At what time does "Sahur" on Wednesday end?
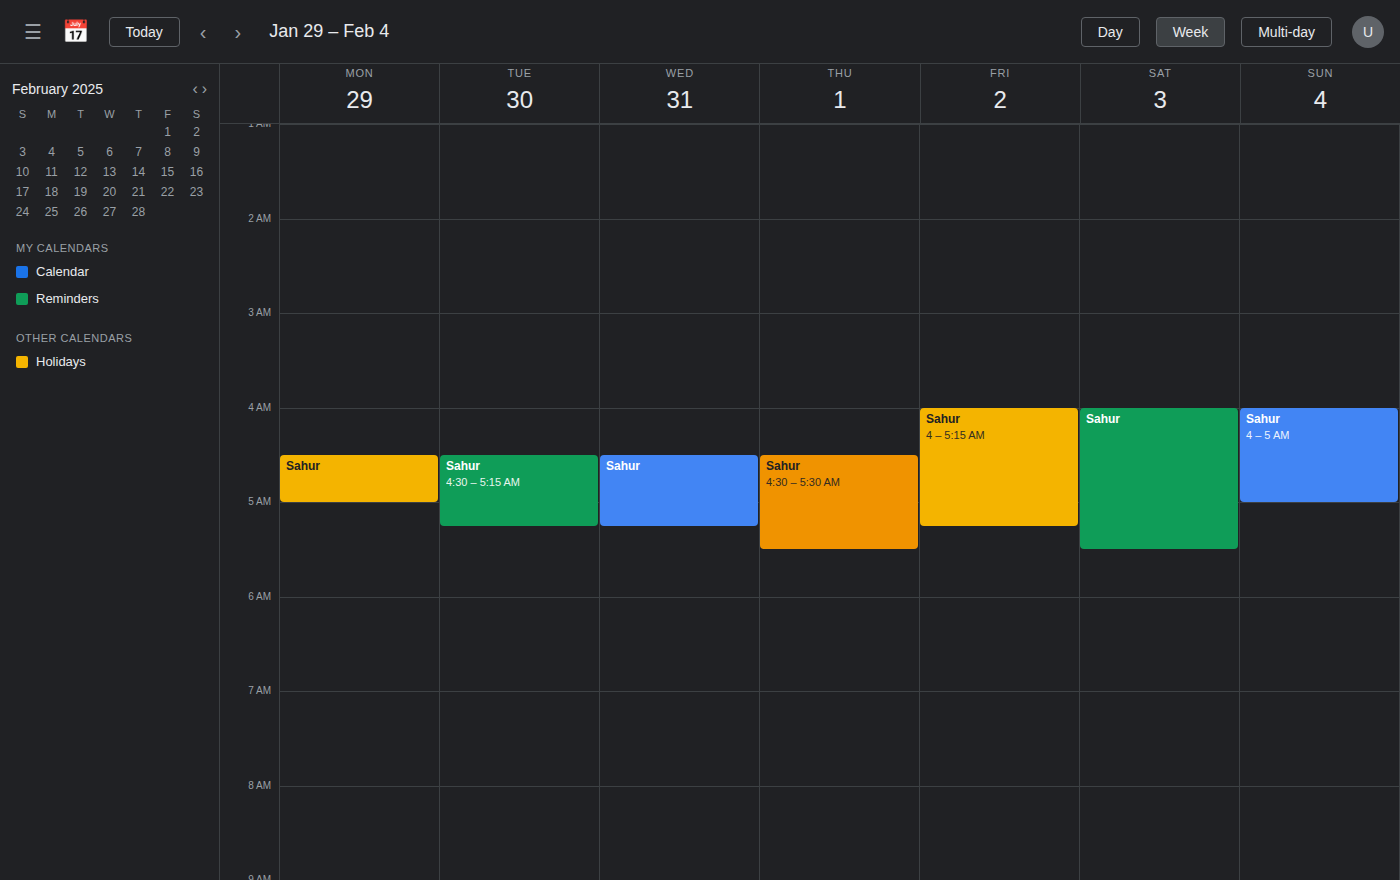
5:15 AM